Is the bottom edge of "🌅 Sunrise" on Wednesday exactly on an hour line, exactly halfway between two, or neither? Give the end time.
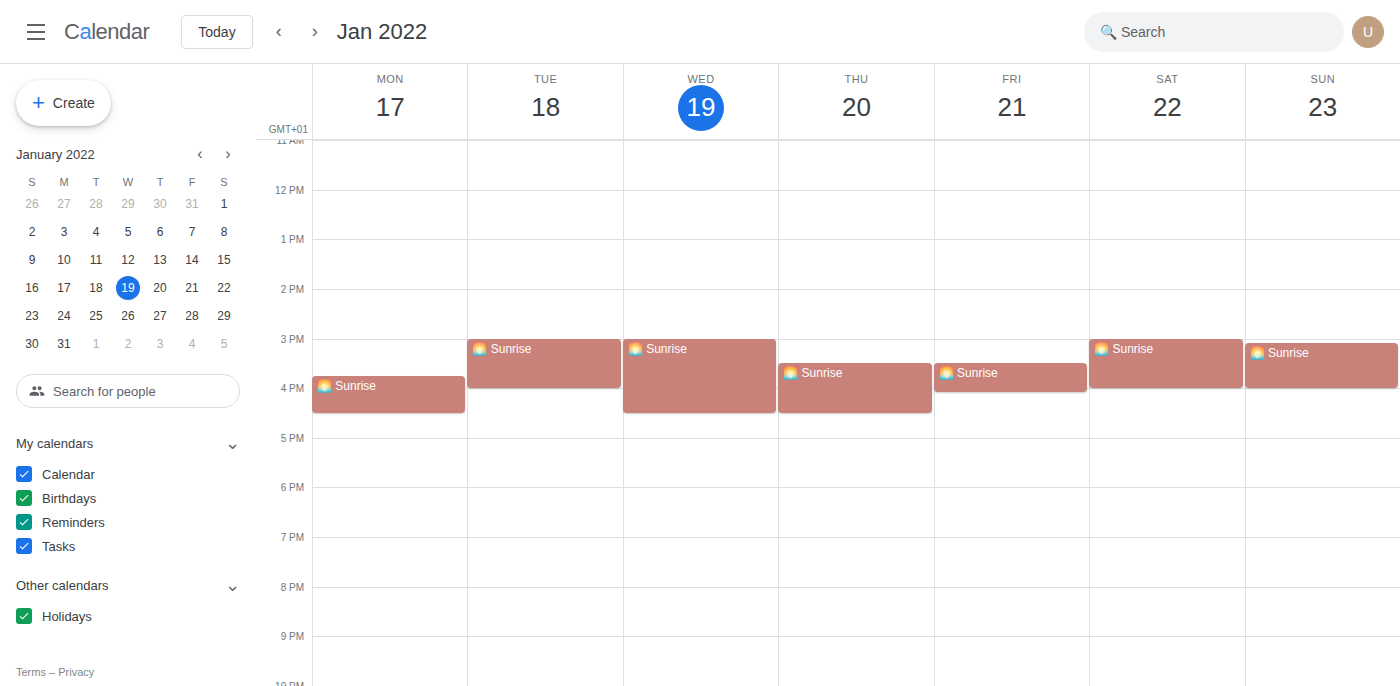
4:30 PM -- halfway between the 4 PM and 5 PM lines.